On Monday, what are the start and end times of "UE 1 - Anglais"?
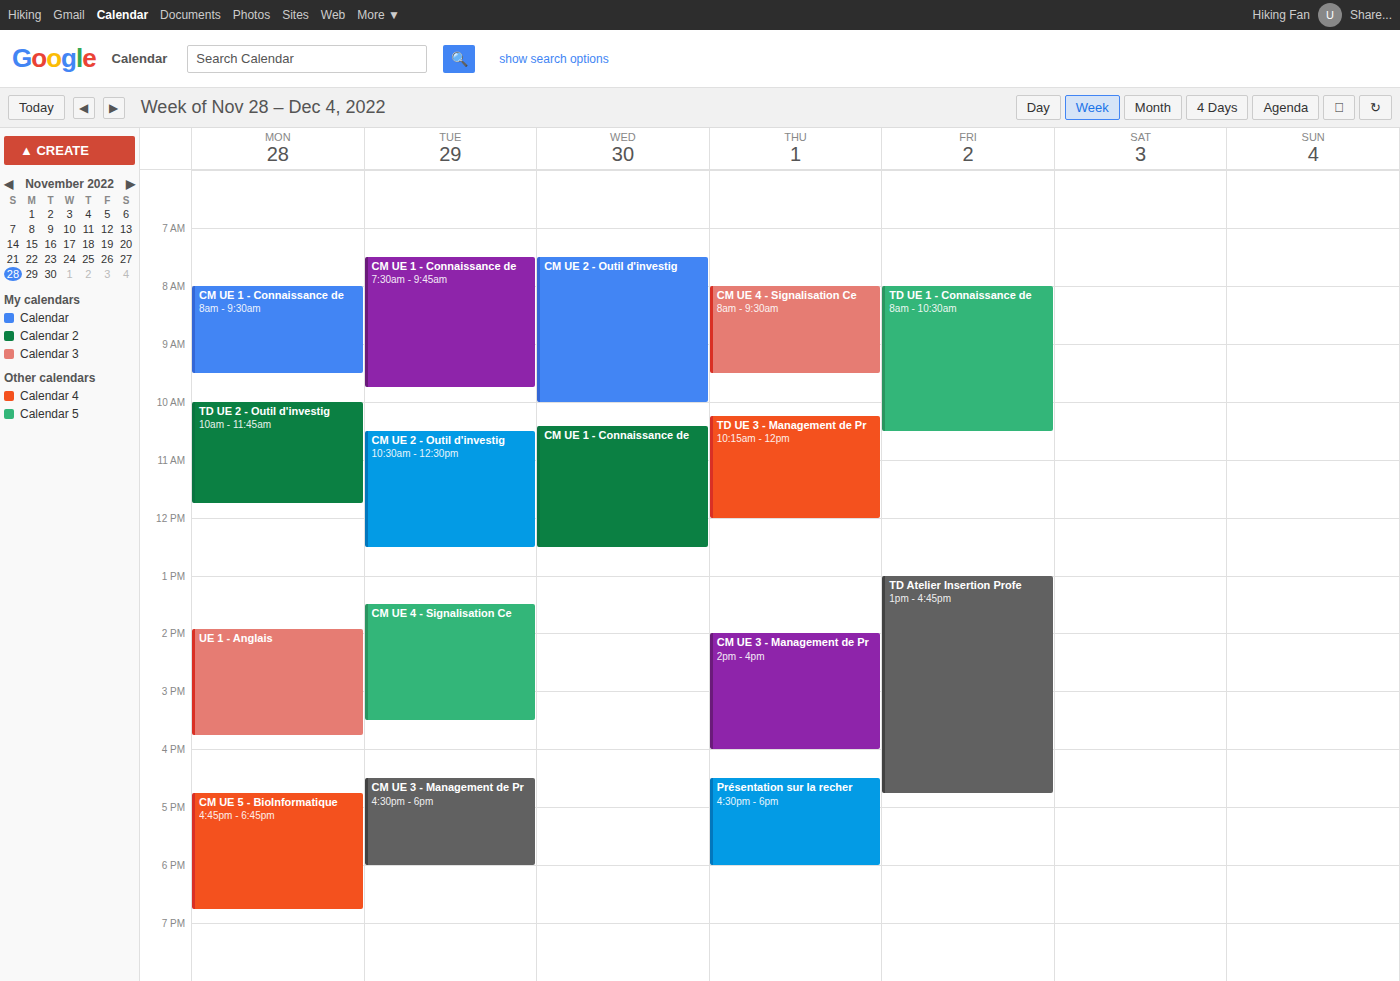
1:55 PM to 3:45 PM